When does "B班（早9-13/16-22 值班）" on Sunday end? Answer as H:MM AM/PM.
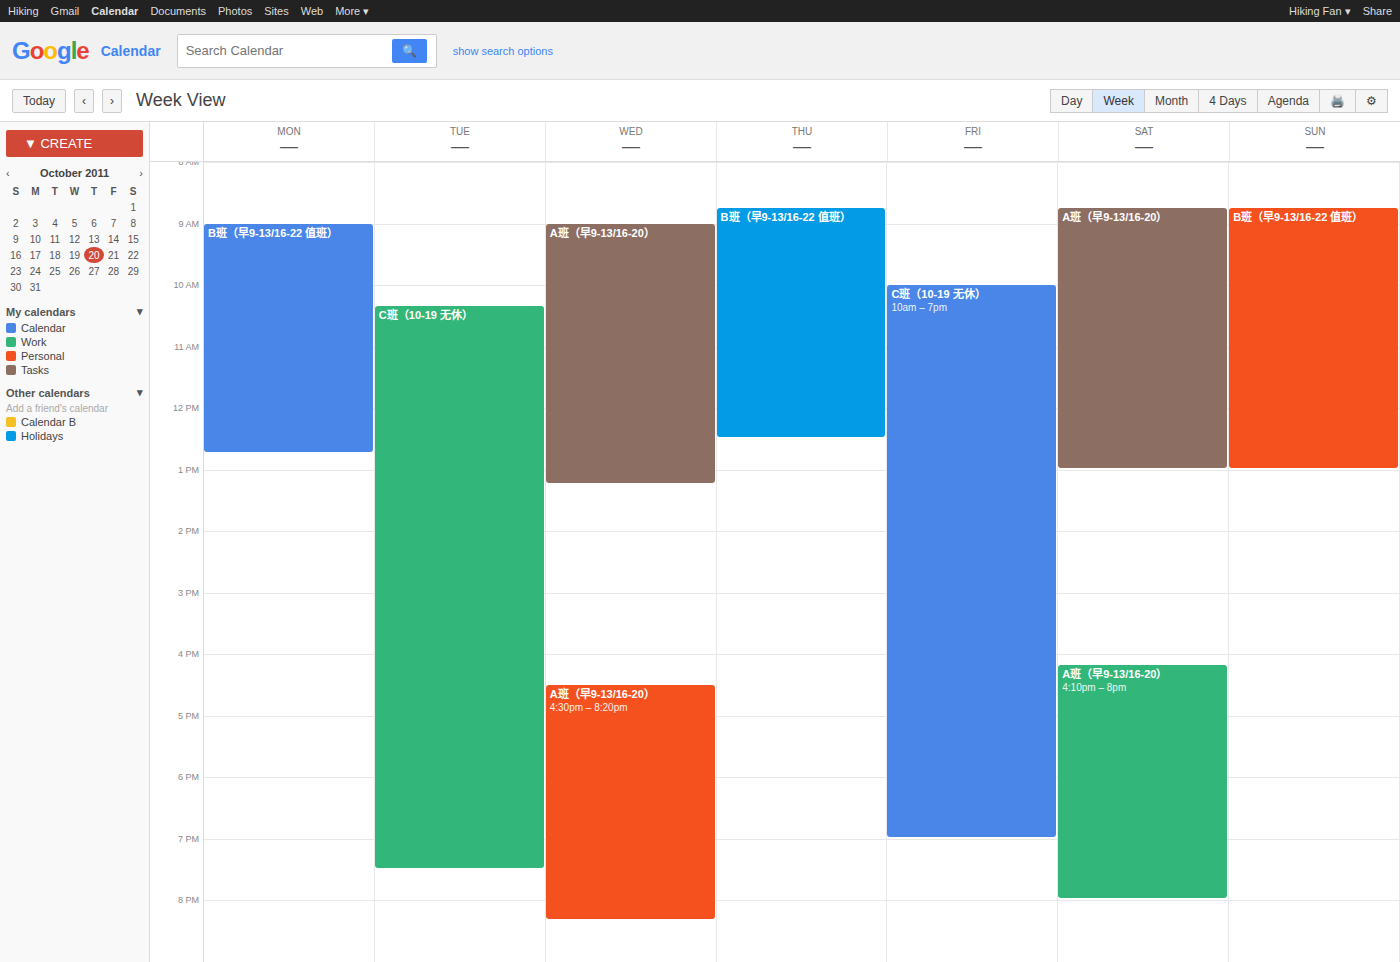
1:00 PM